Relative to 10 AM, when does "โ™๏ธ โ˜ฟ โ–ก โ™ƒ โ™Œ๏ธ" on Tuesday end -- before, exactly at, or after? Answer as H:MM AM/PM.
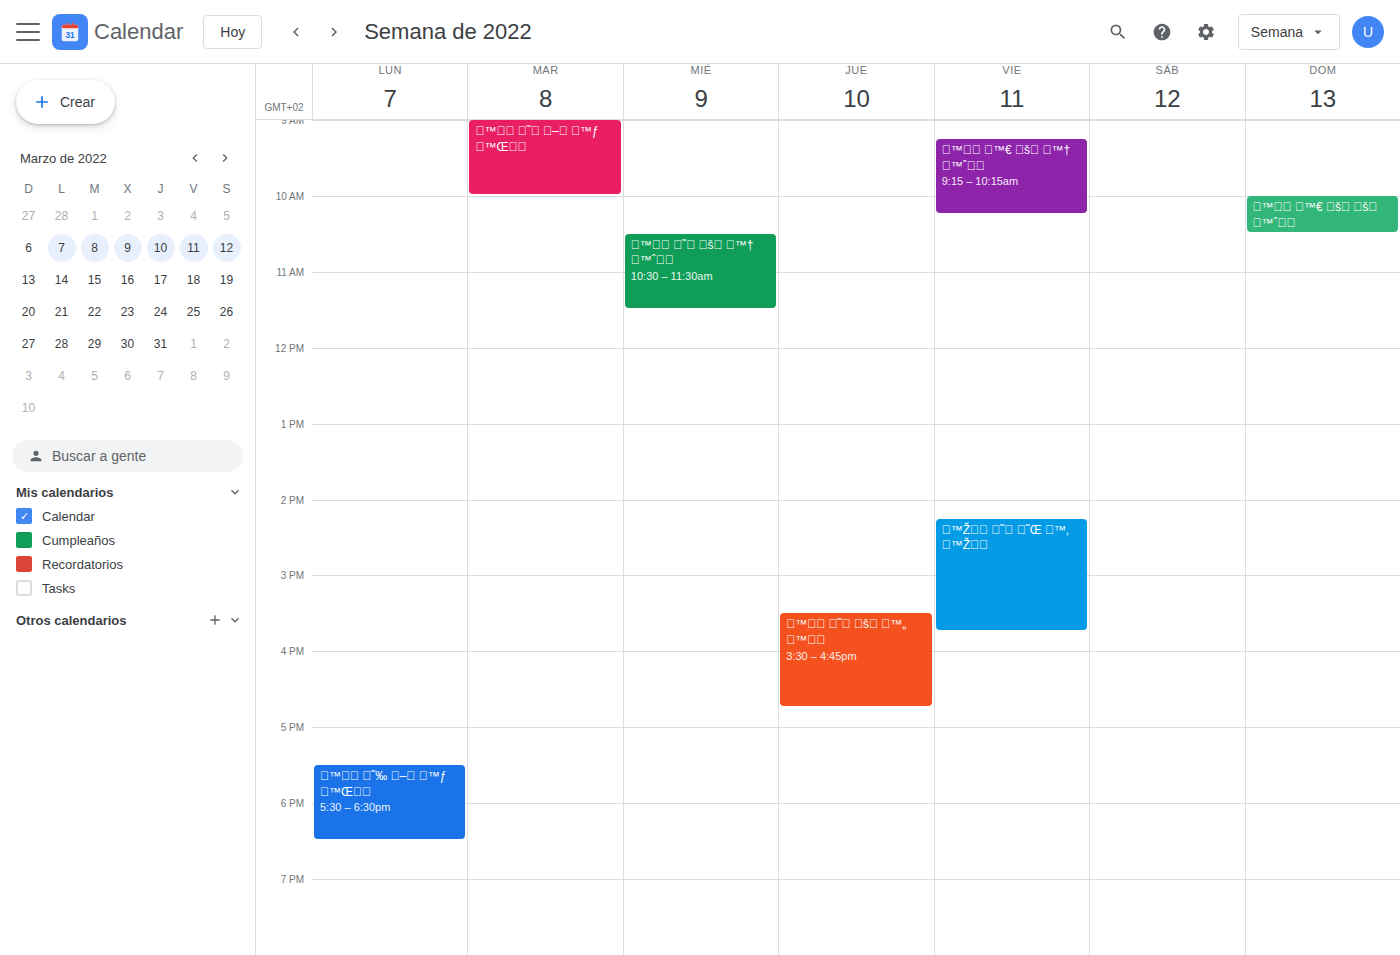
10:00 AM -- exactly at 10 AM, on the 10 AM line.